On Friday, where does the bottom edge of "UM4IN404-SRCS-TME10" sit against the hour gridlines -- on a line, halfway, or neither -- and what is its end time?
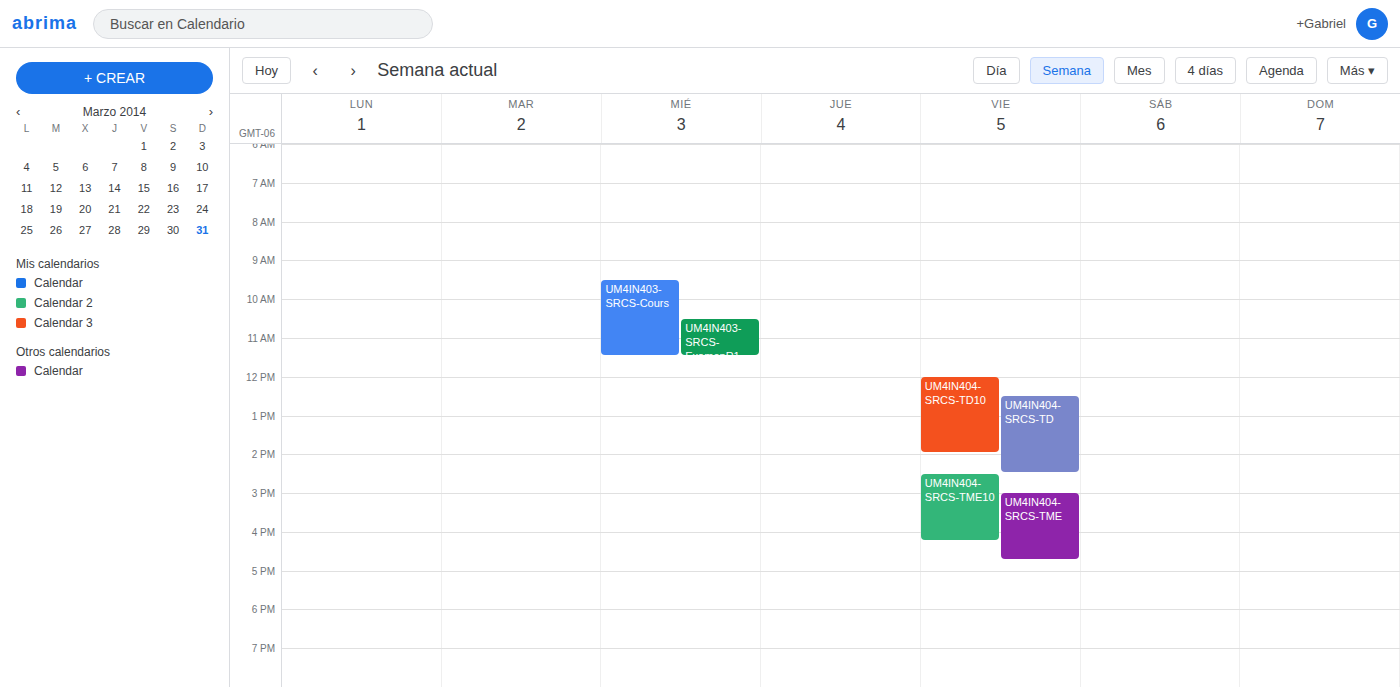
4:15 PM -- neither: a quarter of the way from the 4 PM line to the 5 PM line.